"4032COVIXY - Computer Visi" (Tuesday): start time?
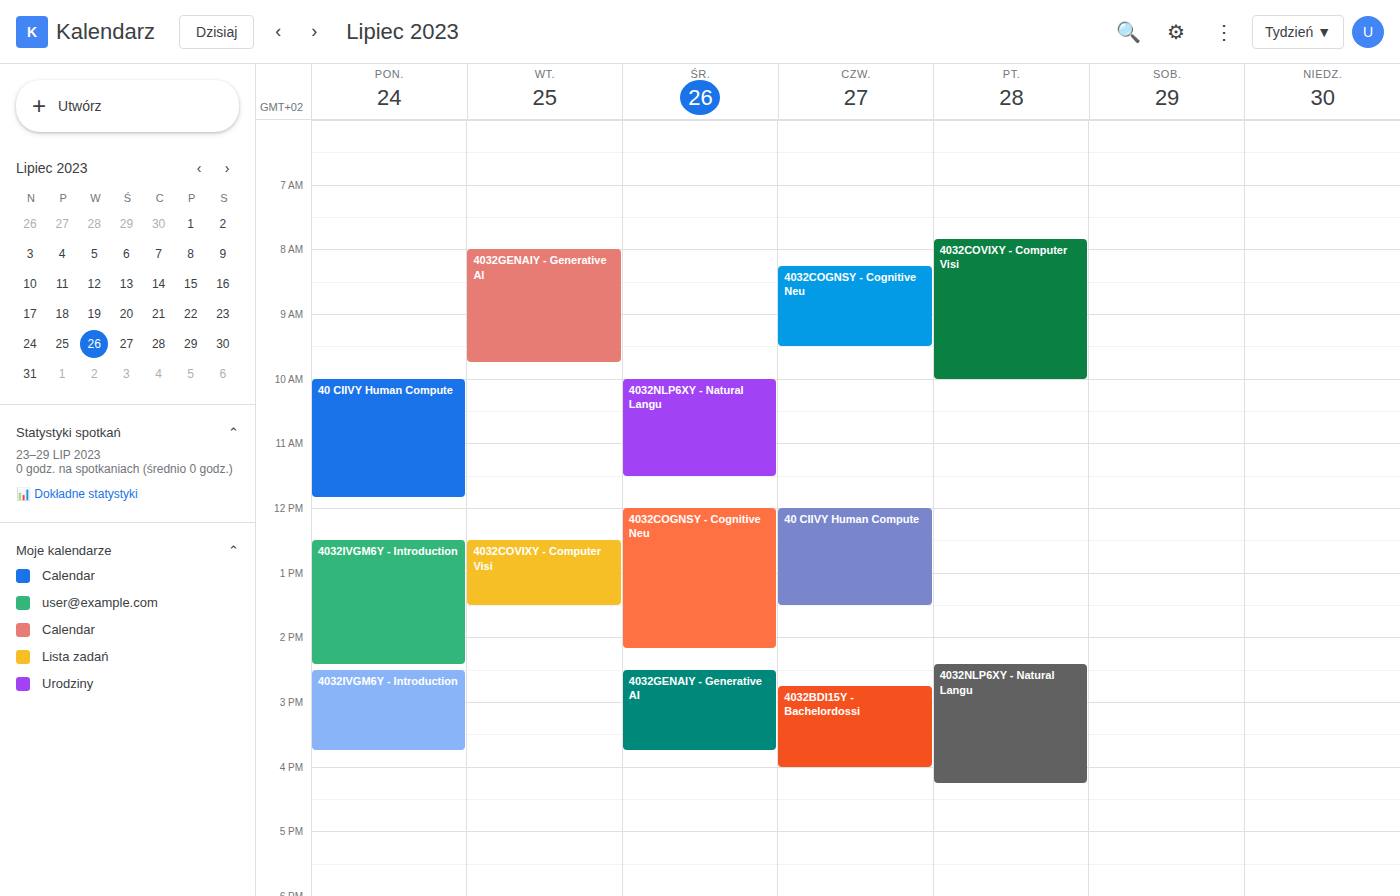
12:30 PM